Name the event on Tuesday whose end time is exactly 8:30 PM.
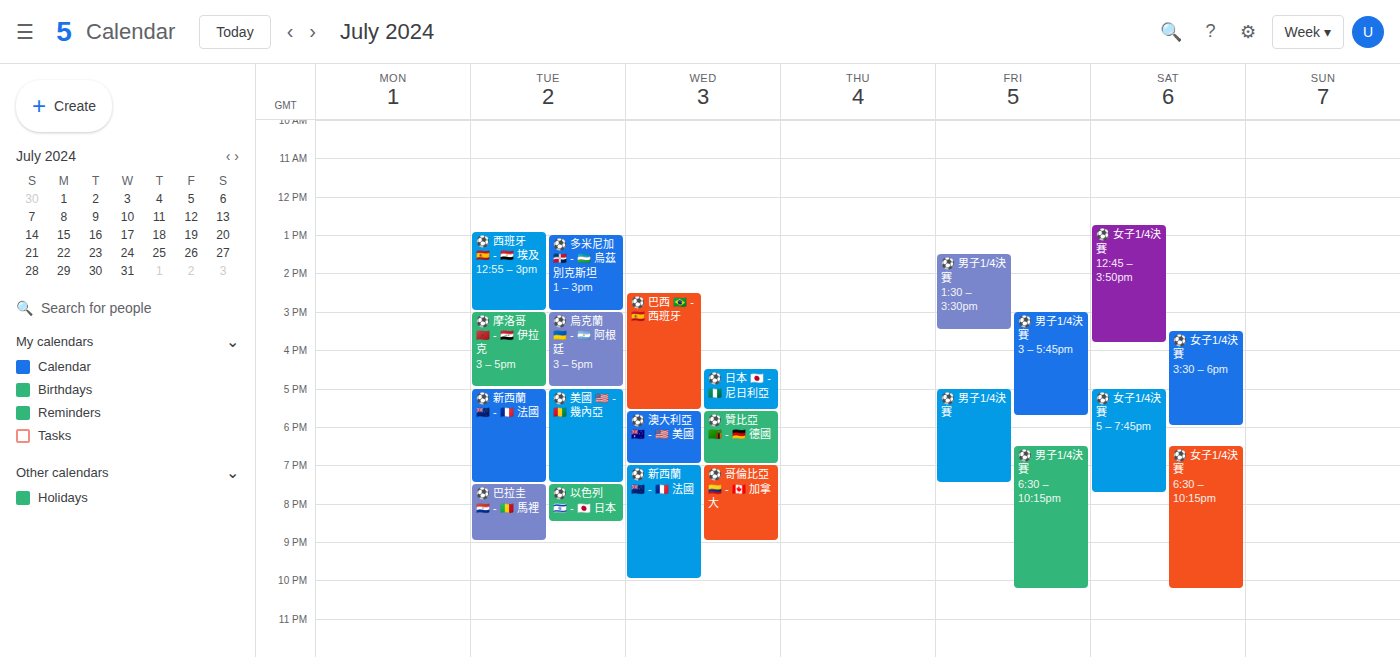
"⚽ 以色列 🇮🇱 - 🇯🇵 日本"